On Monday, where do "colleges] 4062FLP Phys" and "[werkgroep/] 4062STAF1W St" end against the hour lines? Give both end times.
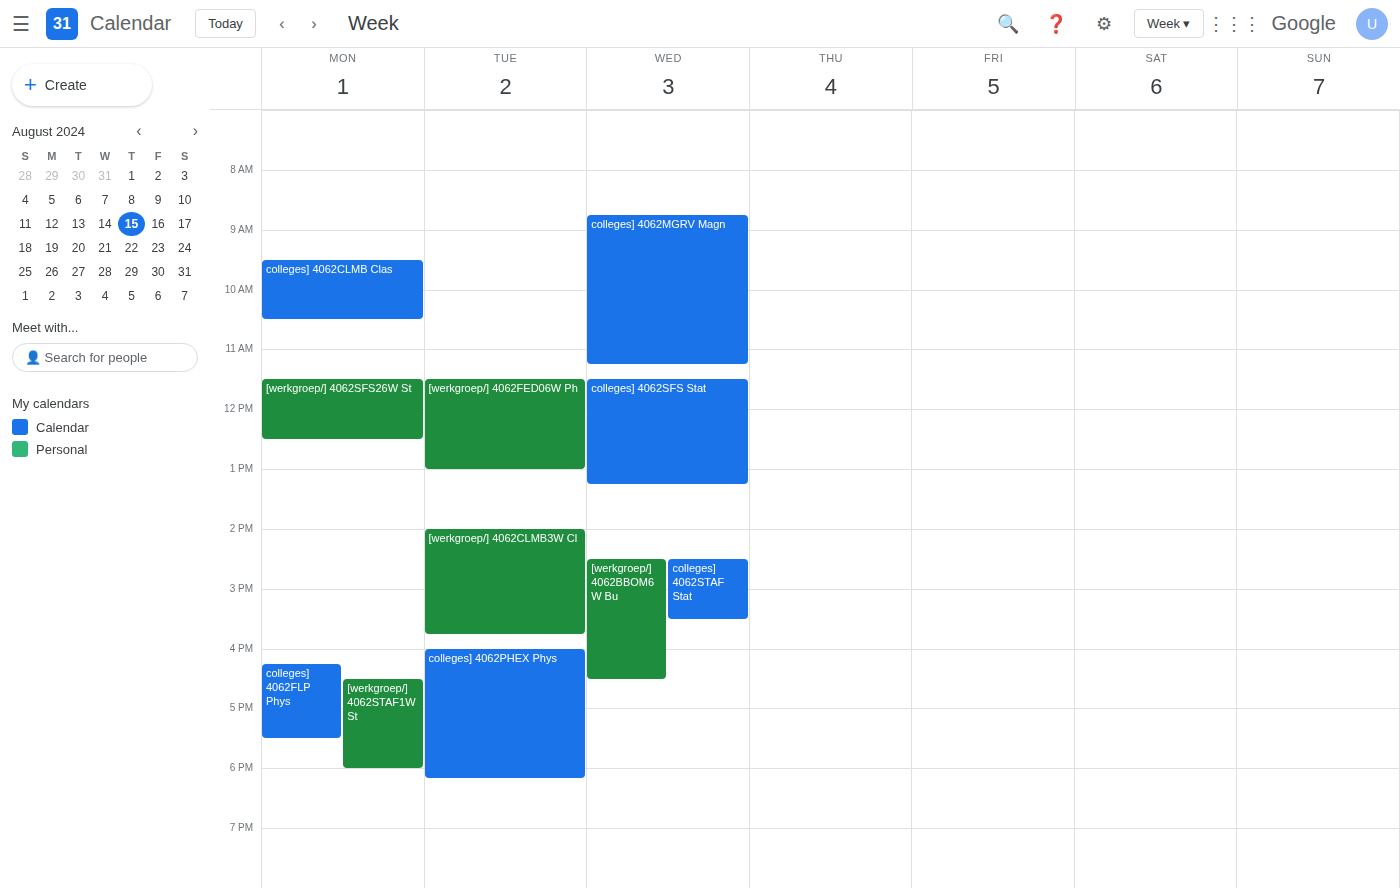
"colleges] 4062FLP Phys": 5:30 PM, halfway between the 5 PM and 6 PM lines. "[werkgroep/] 4062STAF1W St": 6:00 PM, exactly on the 6 PM line.